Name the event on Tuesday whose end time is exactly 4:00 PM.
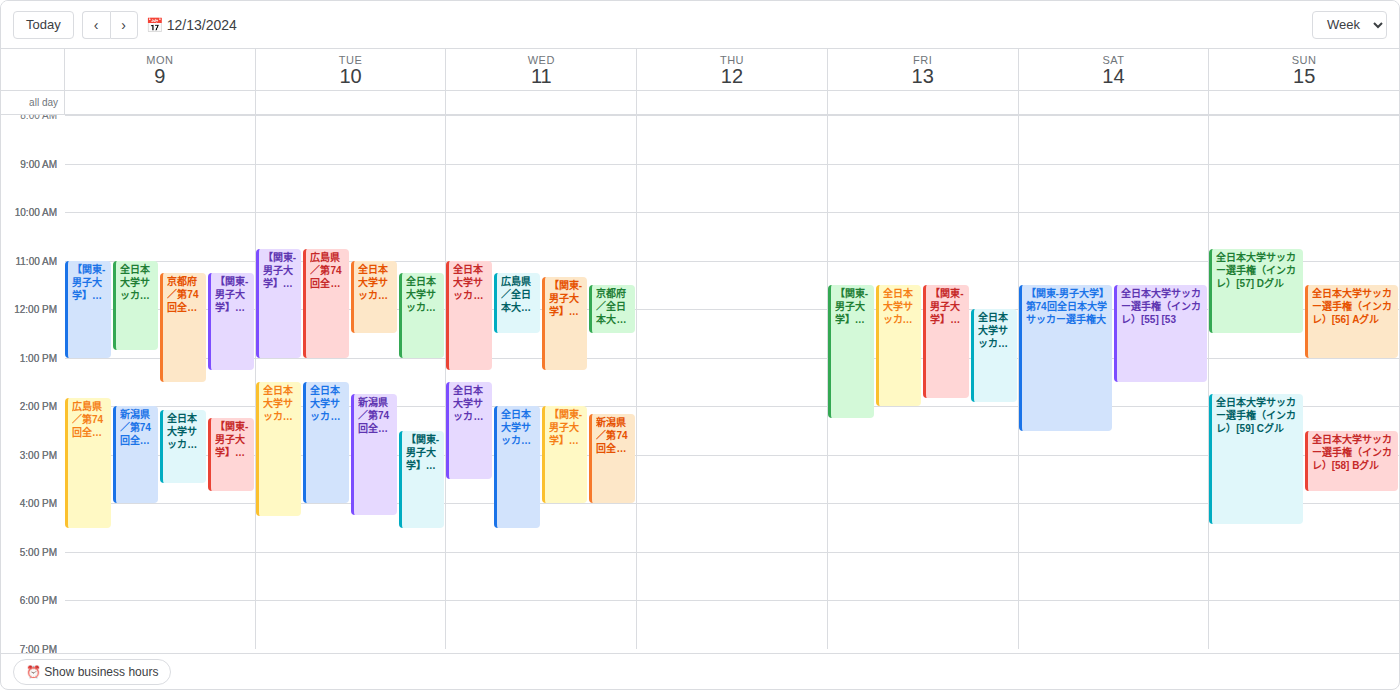
"全日本大学サッカー選手権（インカレ）[38] 札幌大"